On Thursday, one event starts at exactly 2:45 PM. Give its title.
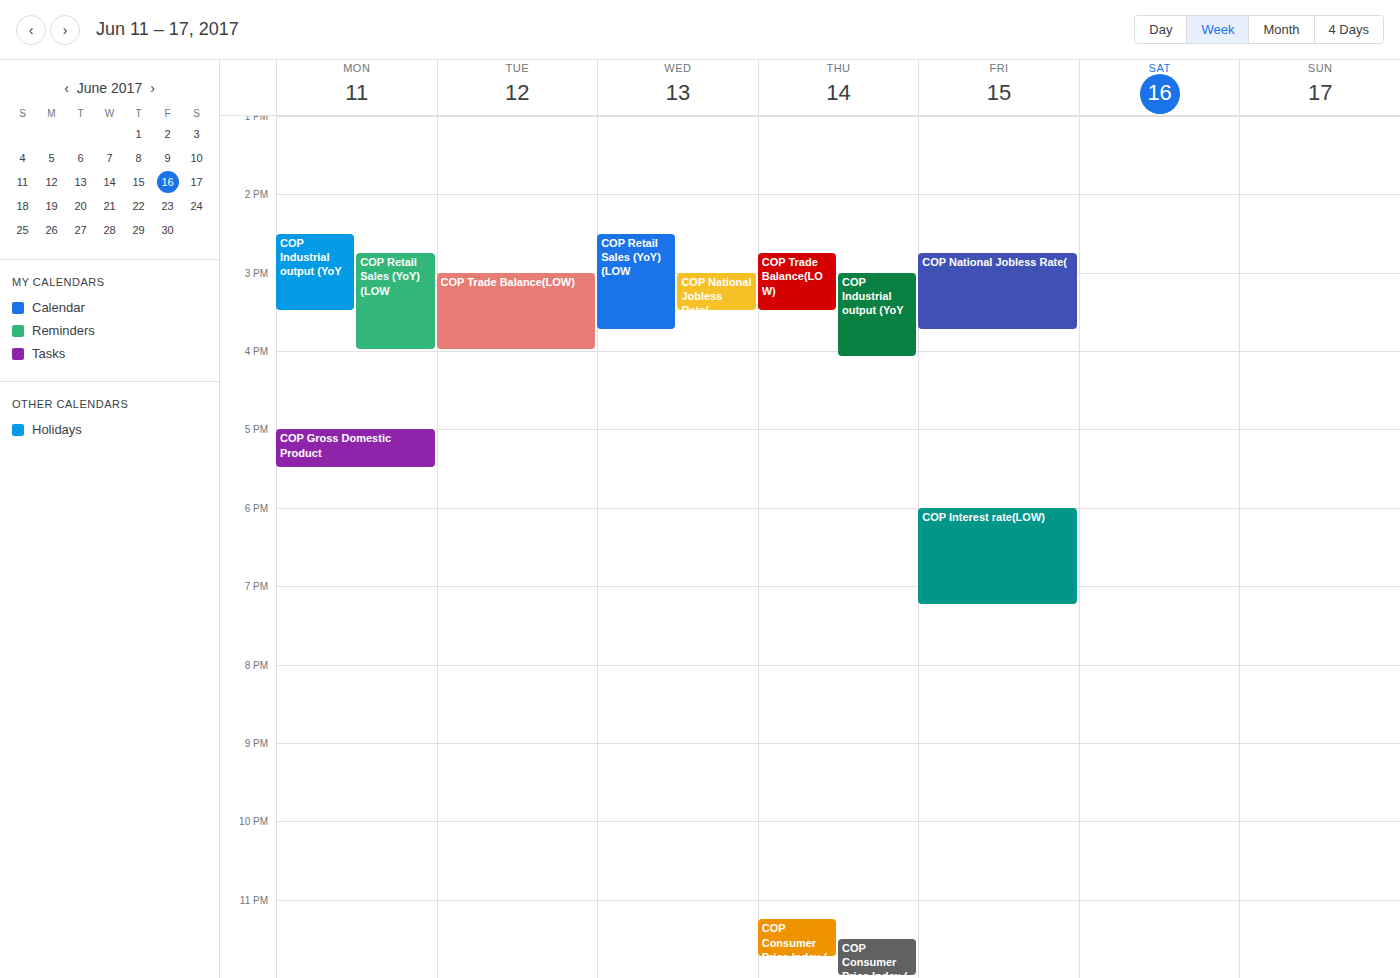
"COP Trade Balance(LOW)"